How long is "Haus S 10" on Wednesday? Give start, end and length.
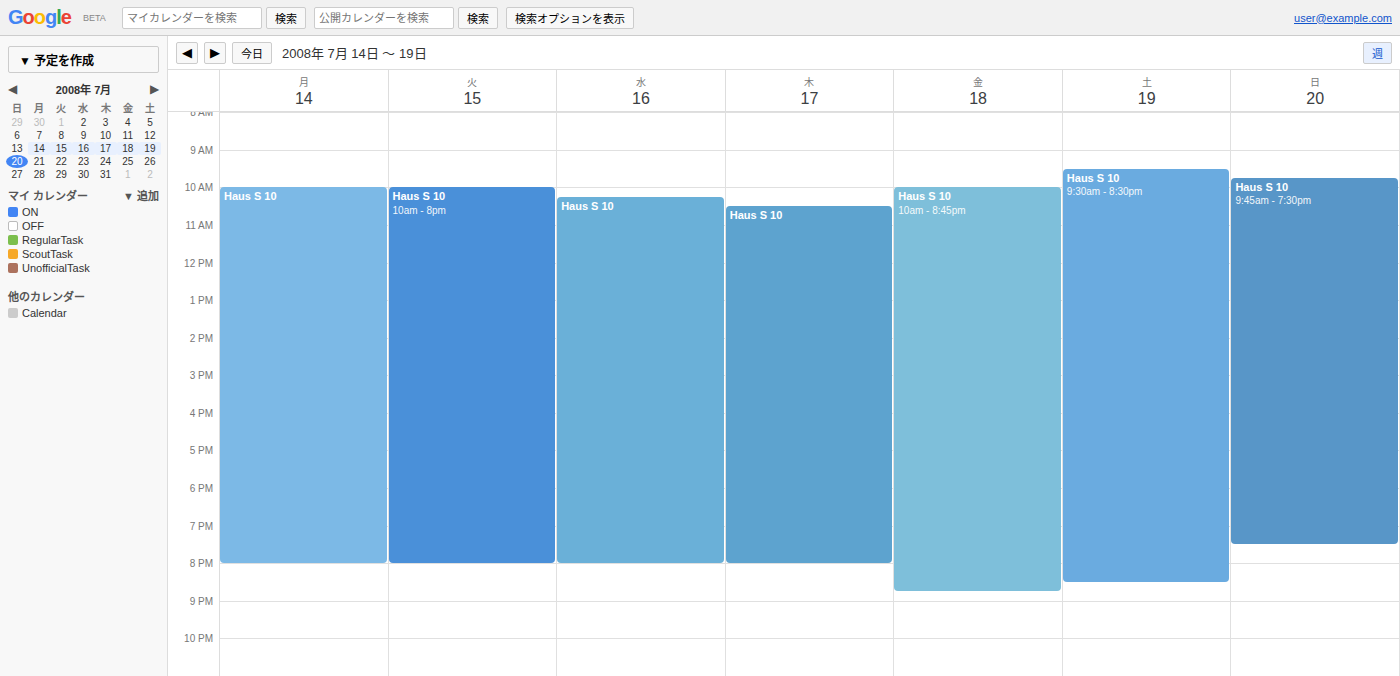
10:15 AM to 8:00 PM, 9 hours 45 minutes